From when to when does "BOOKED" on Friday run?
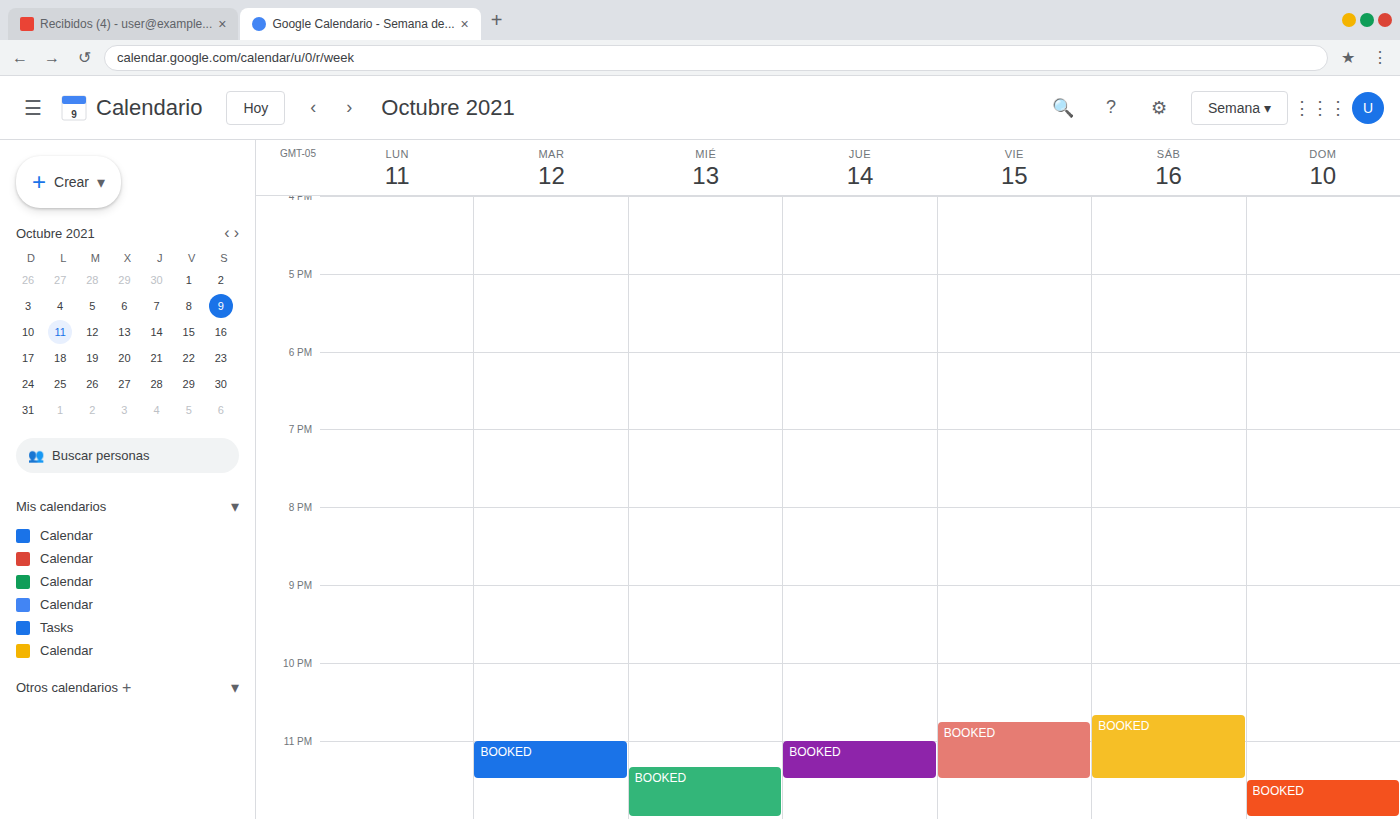
22:45 to 23:30